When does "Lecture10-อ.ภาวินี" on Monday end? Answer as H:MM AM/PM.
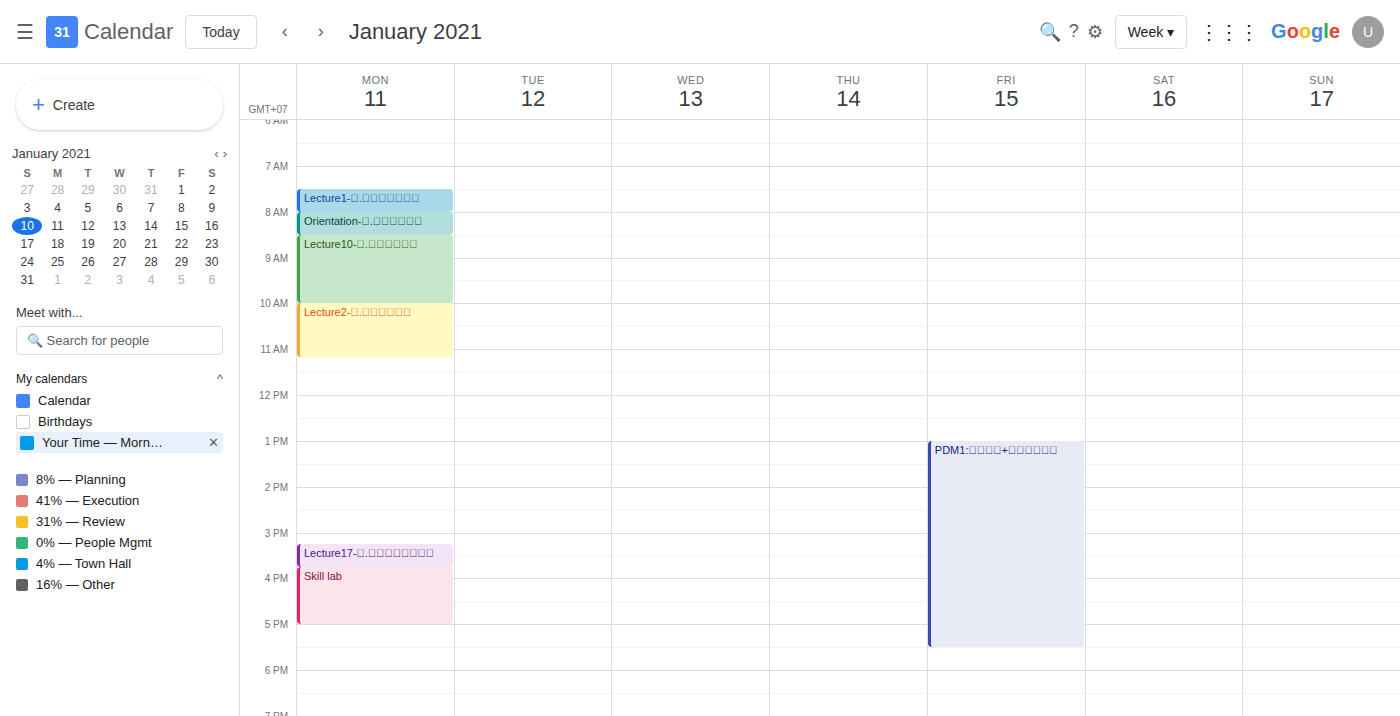
10:00 AM